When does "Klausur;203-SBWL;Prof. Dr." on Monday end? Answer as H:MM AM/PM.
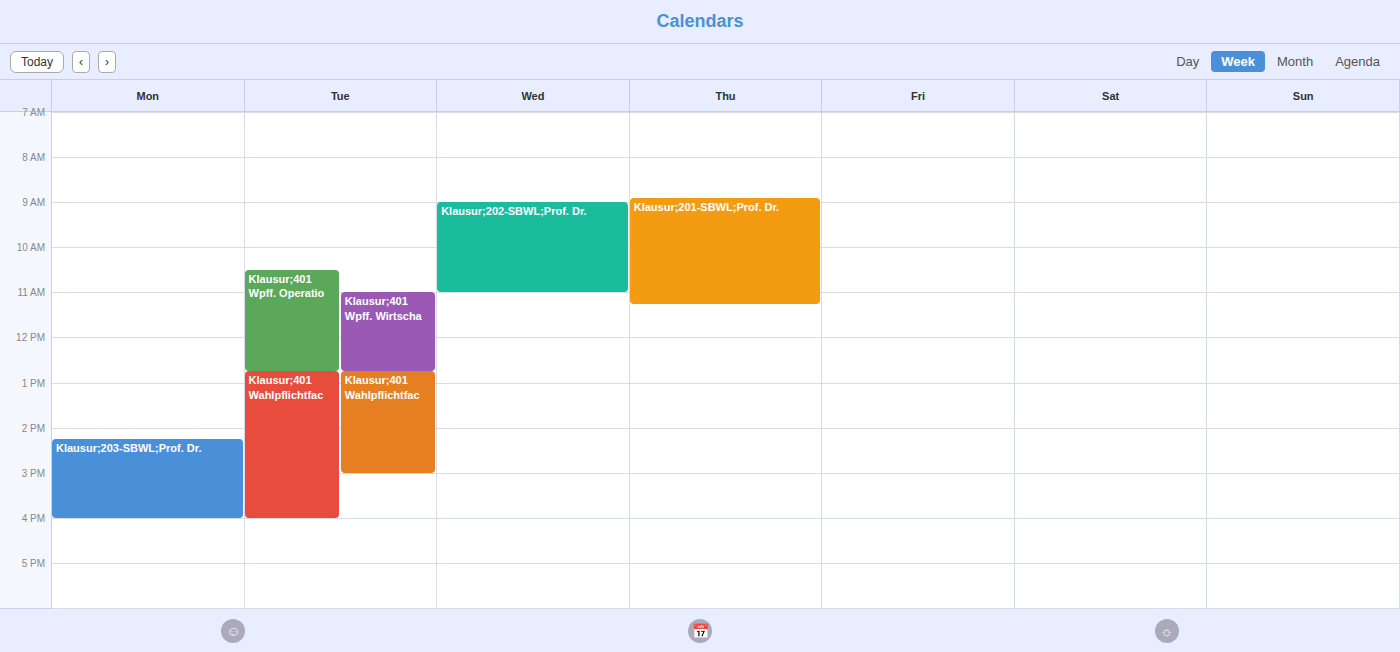
4:00 PM